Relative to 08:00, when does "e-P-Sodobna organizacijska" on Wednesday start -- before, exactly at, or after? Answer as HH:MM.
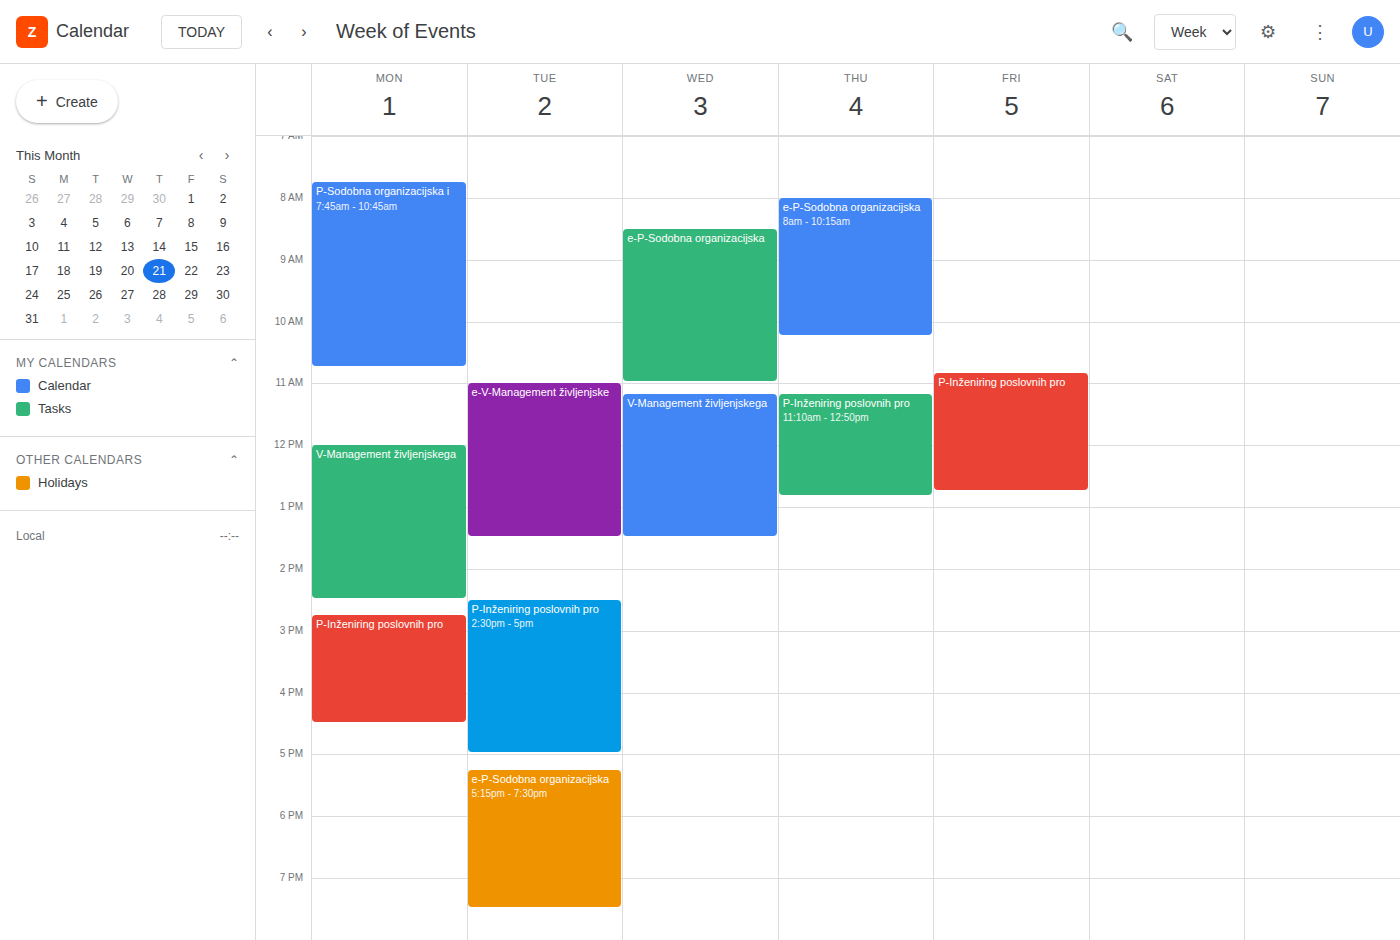
08:30 -- after 08:00, 30 minutes below the 08:00 line.